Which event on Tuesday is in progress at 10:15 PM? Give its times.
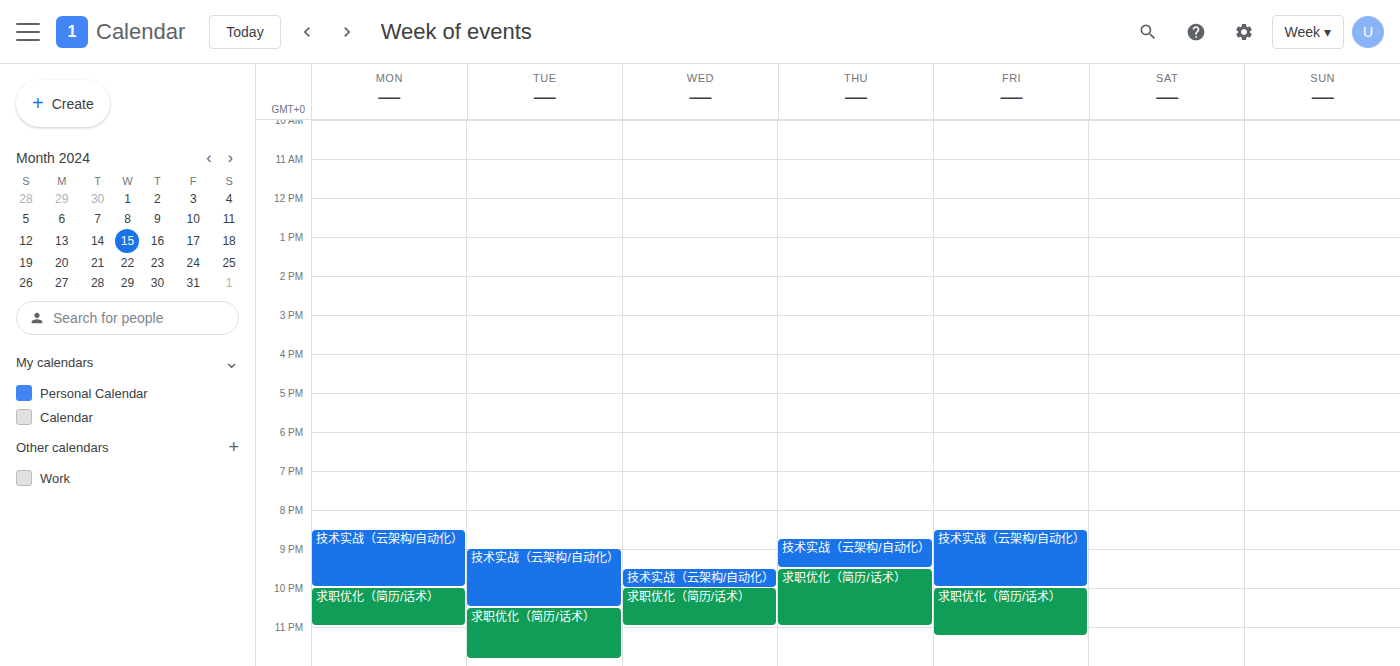
"技术实战（云架构/自动化）", 9:00 PM to 10:30 PM